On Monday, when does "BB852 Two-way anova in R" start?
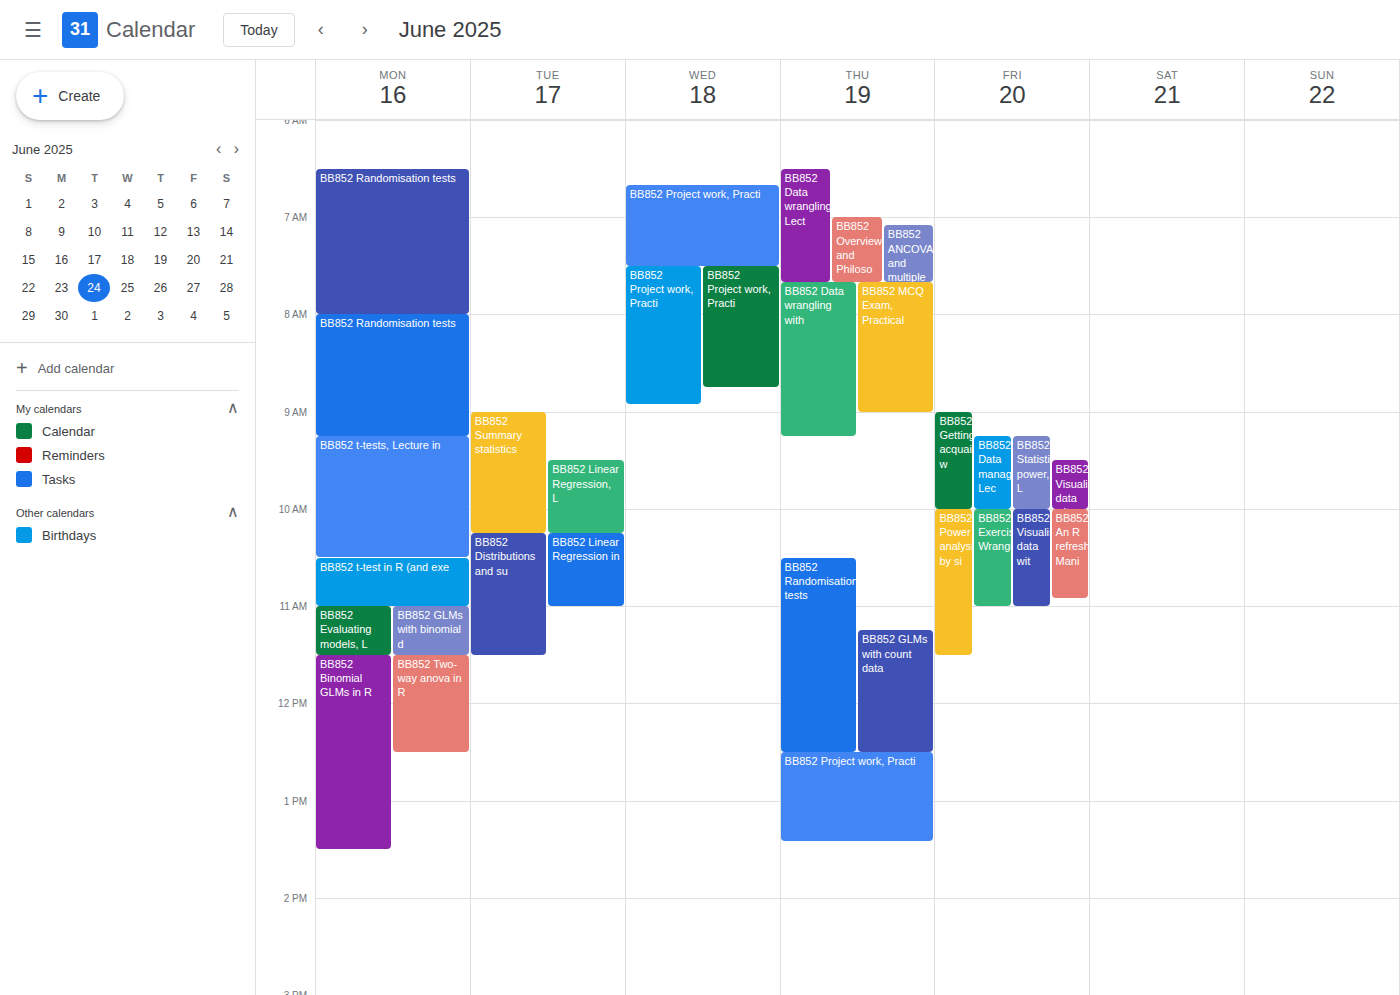
11:30 AM